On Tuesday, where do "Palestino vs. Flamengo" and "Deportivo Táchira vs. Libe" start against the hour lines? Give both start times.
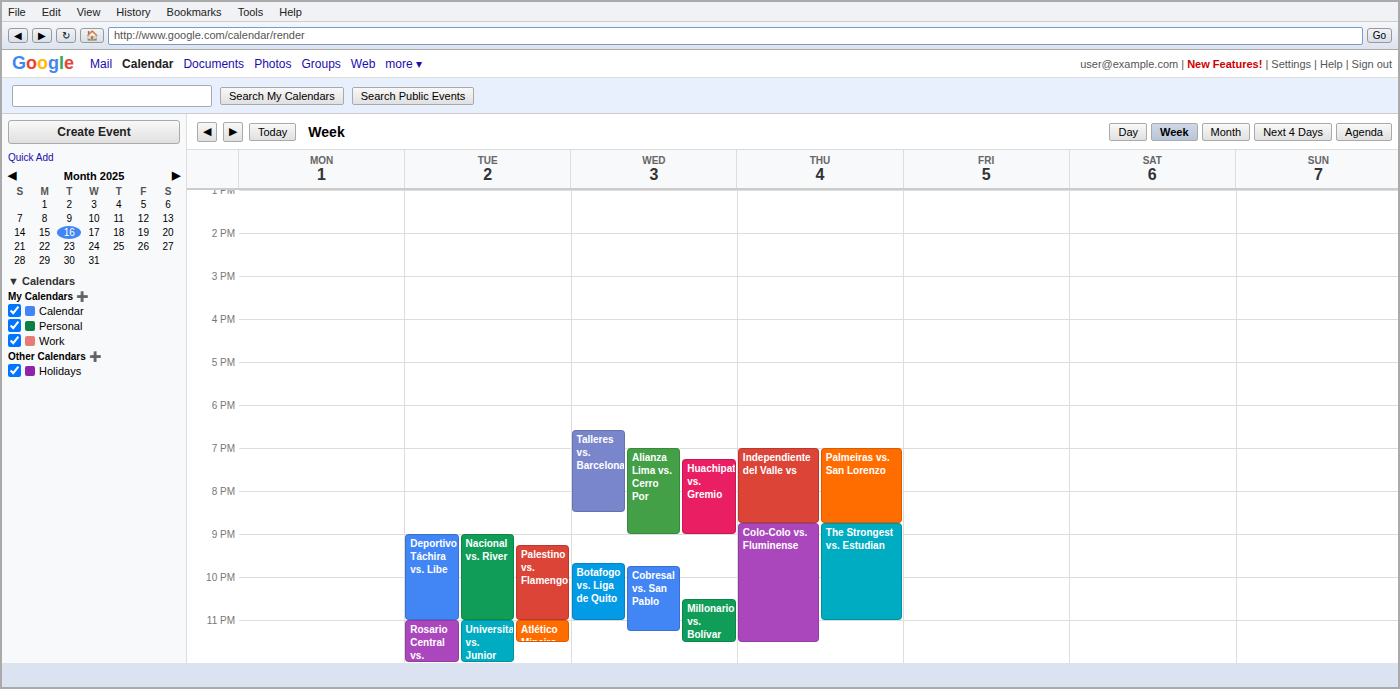
"Palestino vs. Flamengo": 9:15 PM, neither: a quarter of the way from the 9 PM line to the 10 PM line. "Deportivo Táchira vs. Libe": 9:00 PM, exactly on the 9 PM line.